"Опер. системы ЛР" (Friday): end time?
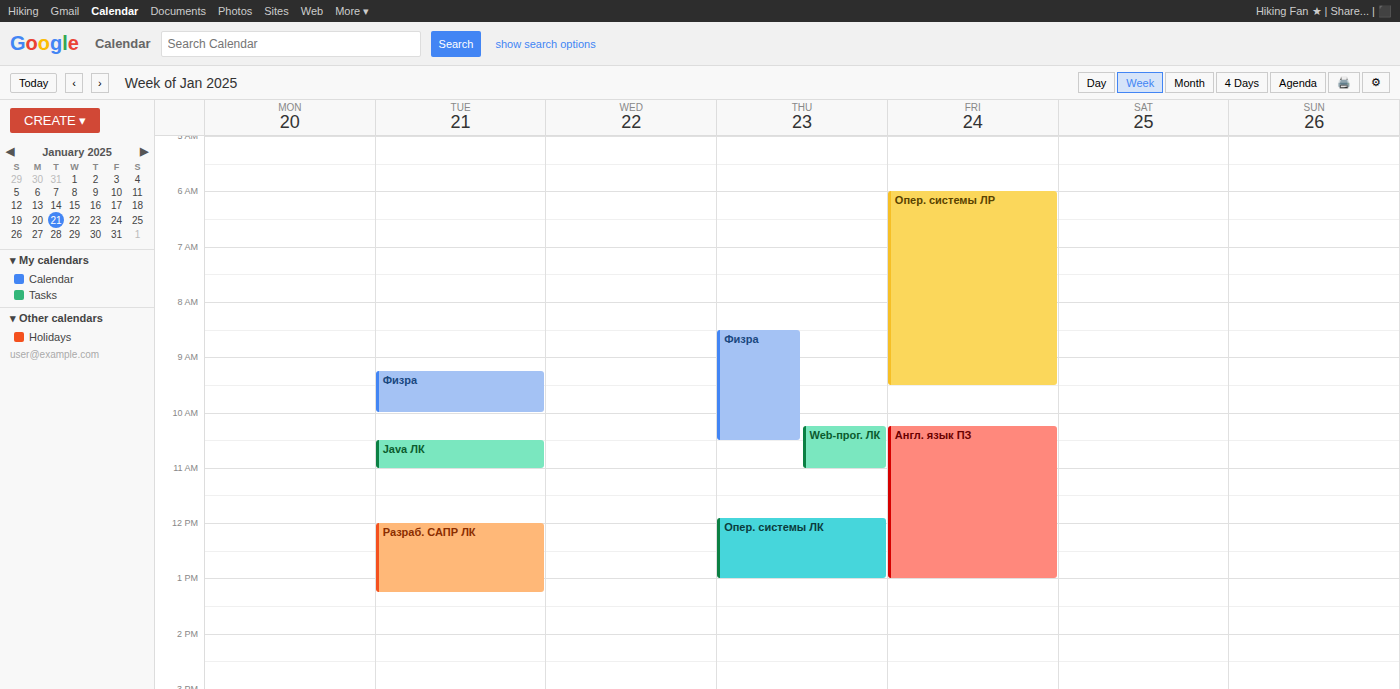
9:30 AM